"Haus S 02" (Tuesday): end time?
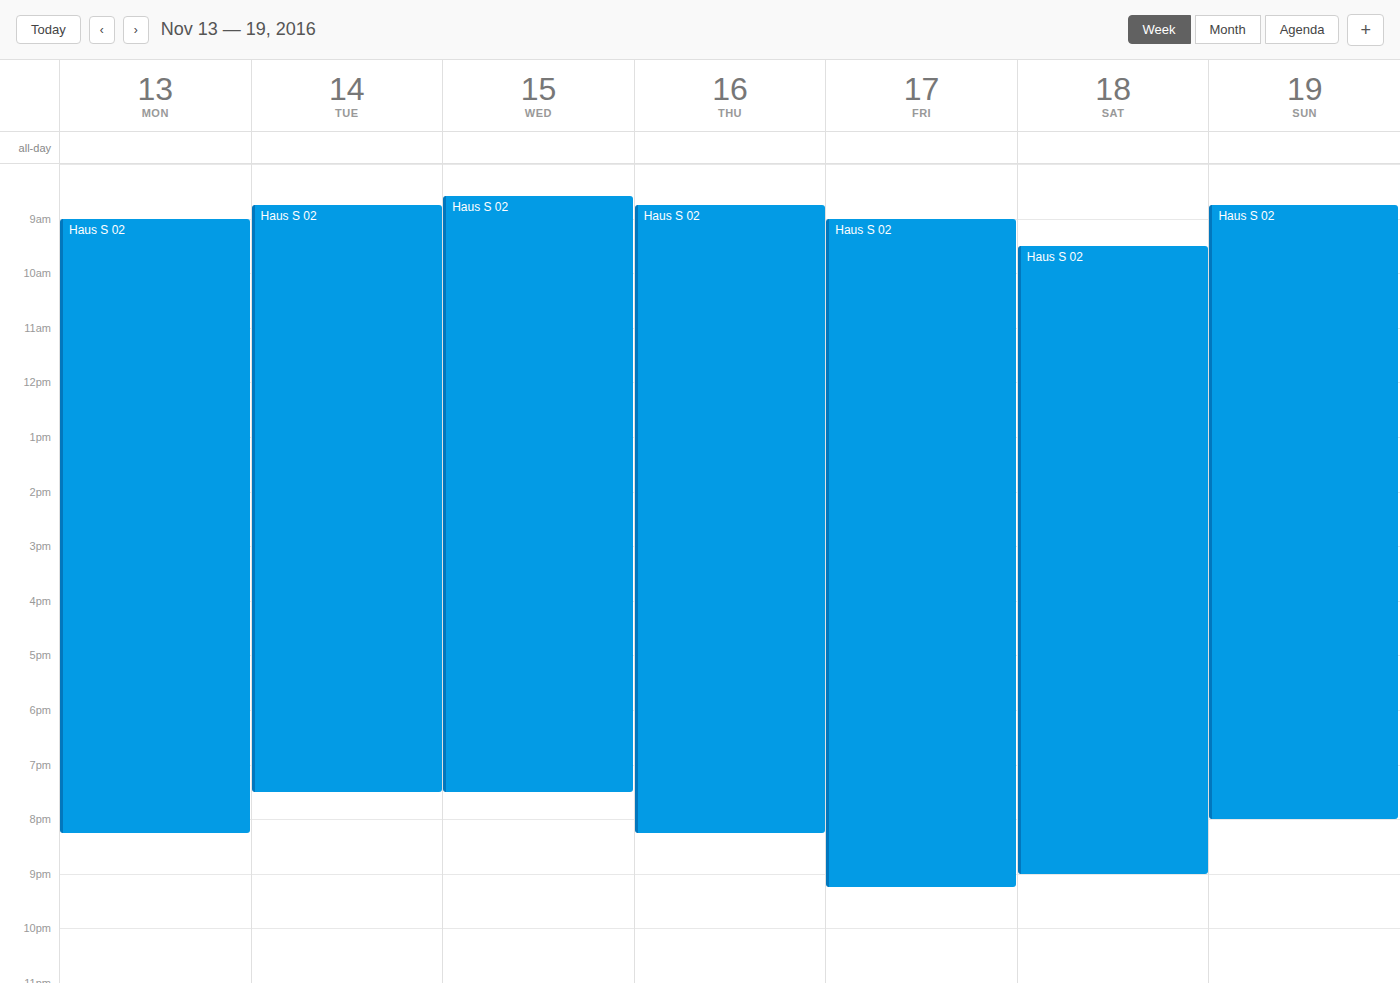
7:30 PM